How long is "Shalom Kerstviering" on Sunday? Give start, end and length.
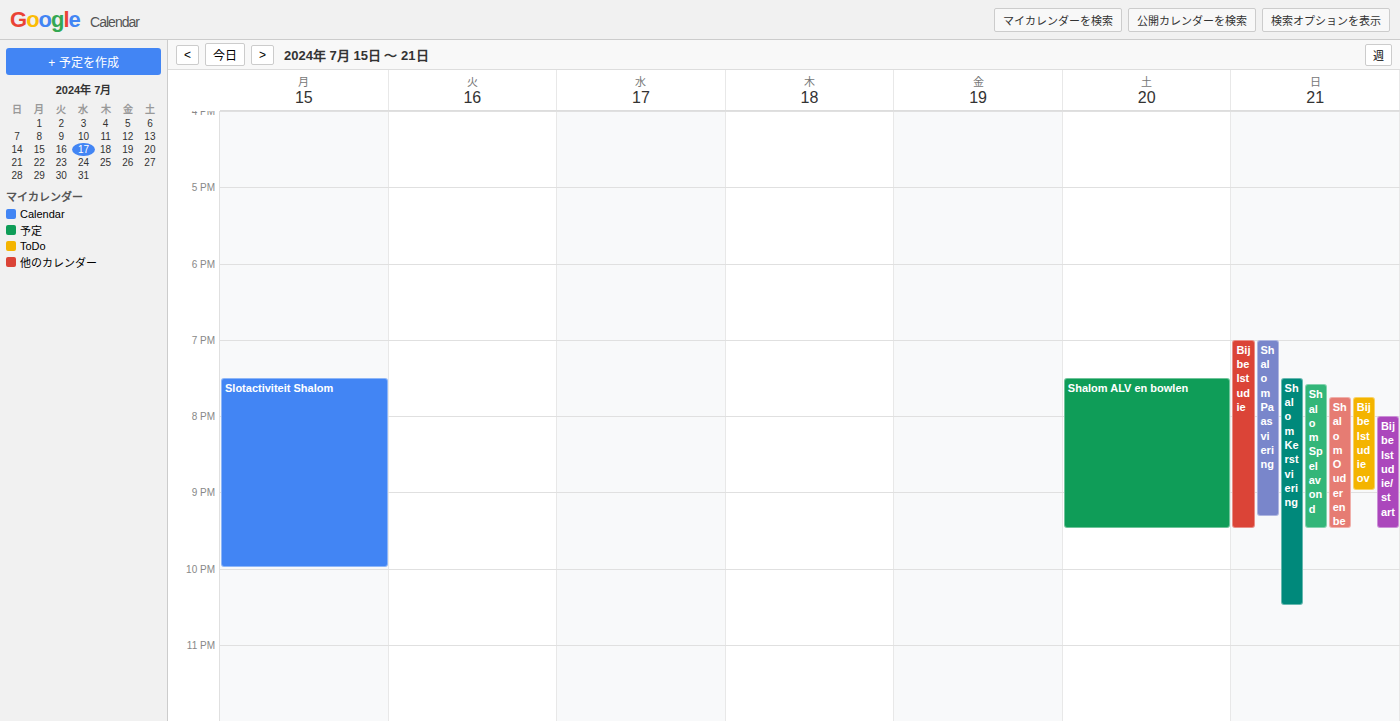
7:30 PM to 10:30 PM, 3 hours